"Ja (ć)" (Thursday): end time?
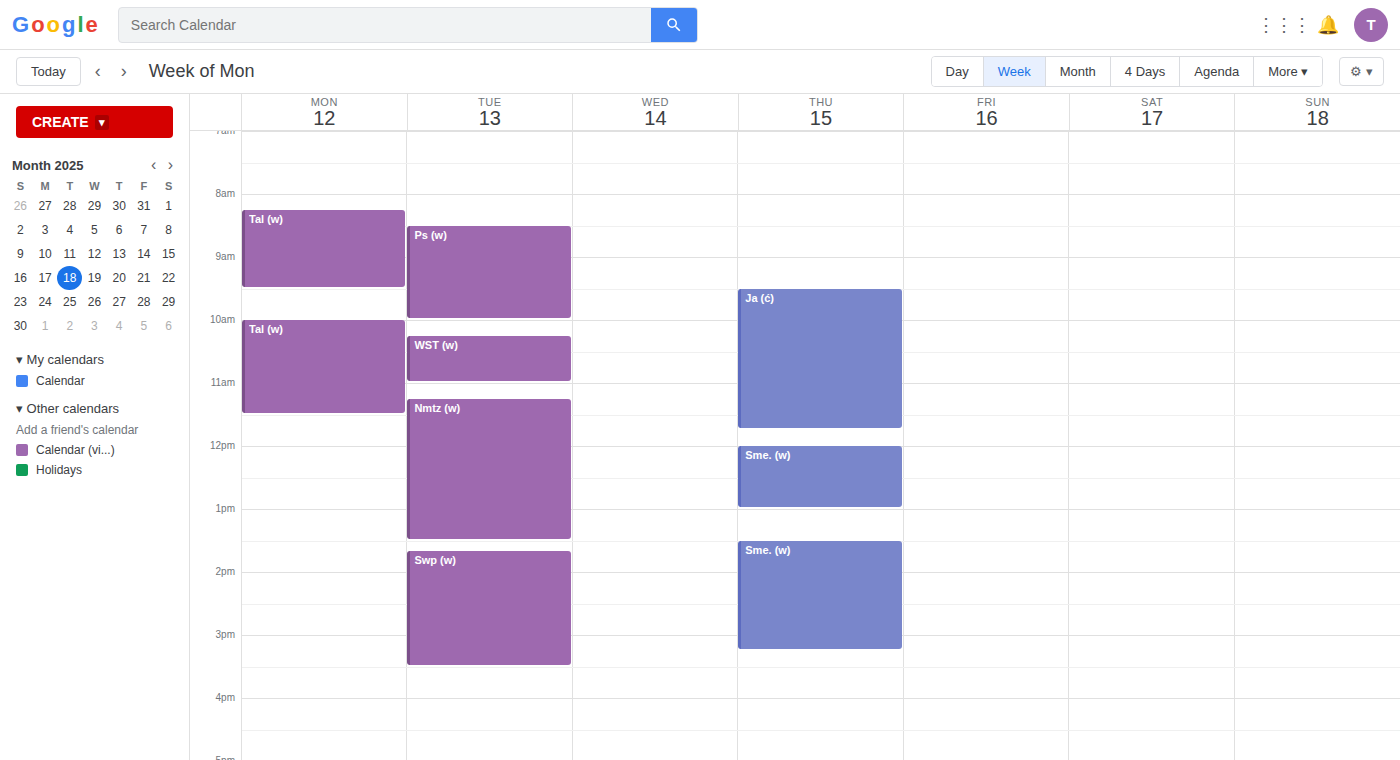
11:45 AM